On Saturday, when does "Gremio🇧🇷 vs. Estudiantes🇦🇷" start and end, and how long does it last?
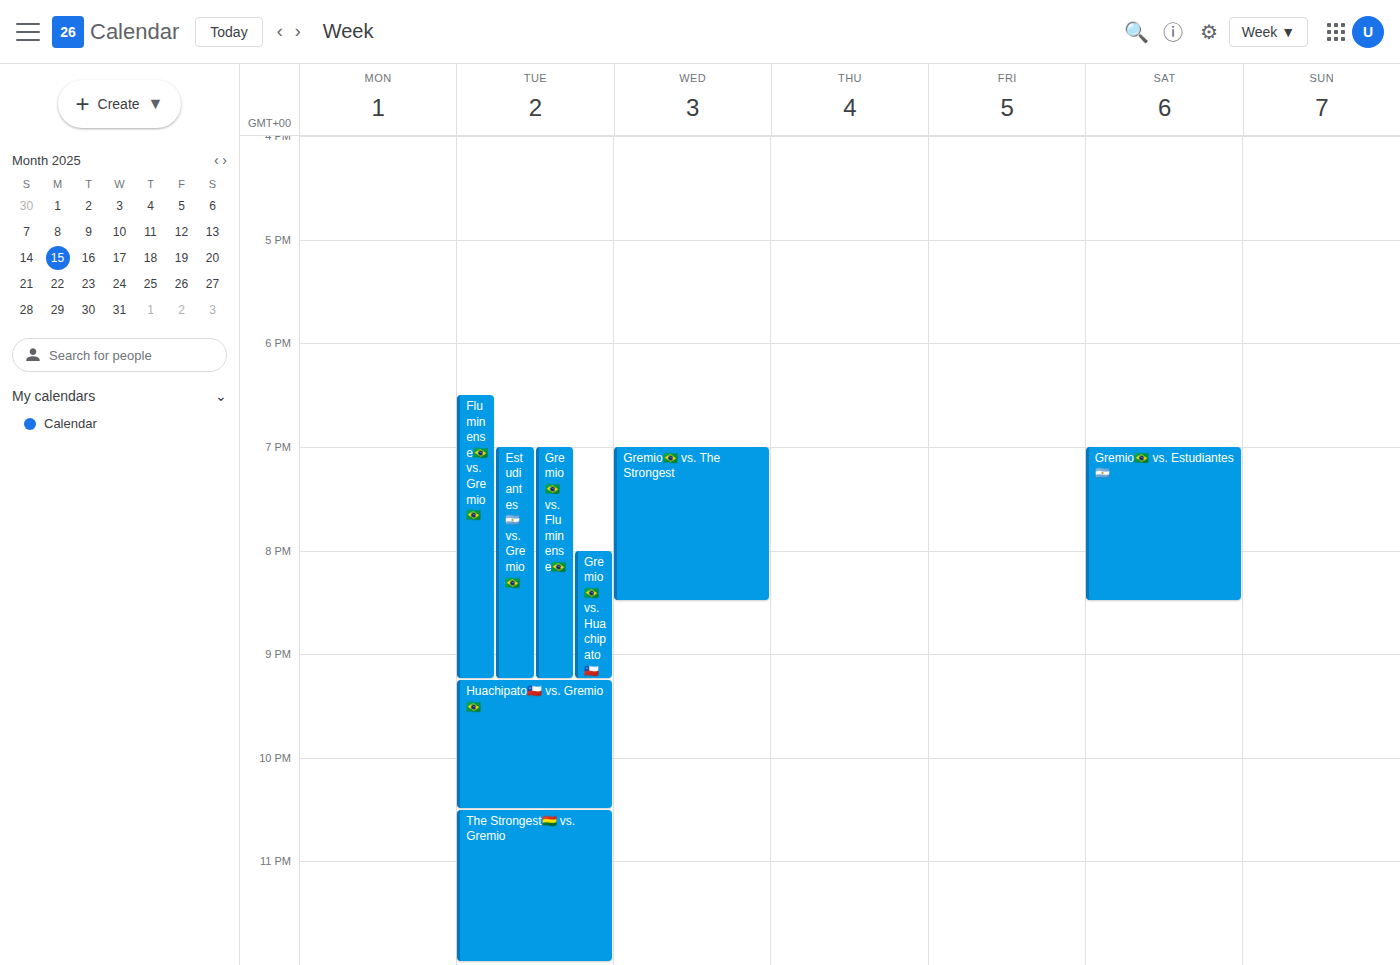
7:00 PM to 8:30 PM, 1 hour 30 minutes